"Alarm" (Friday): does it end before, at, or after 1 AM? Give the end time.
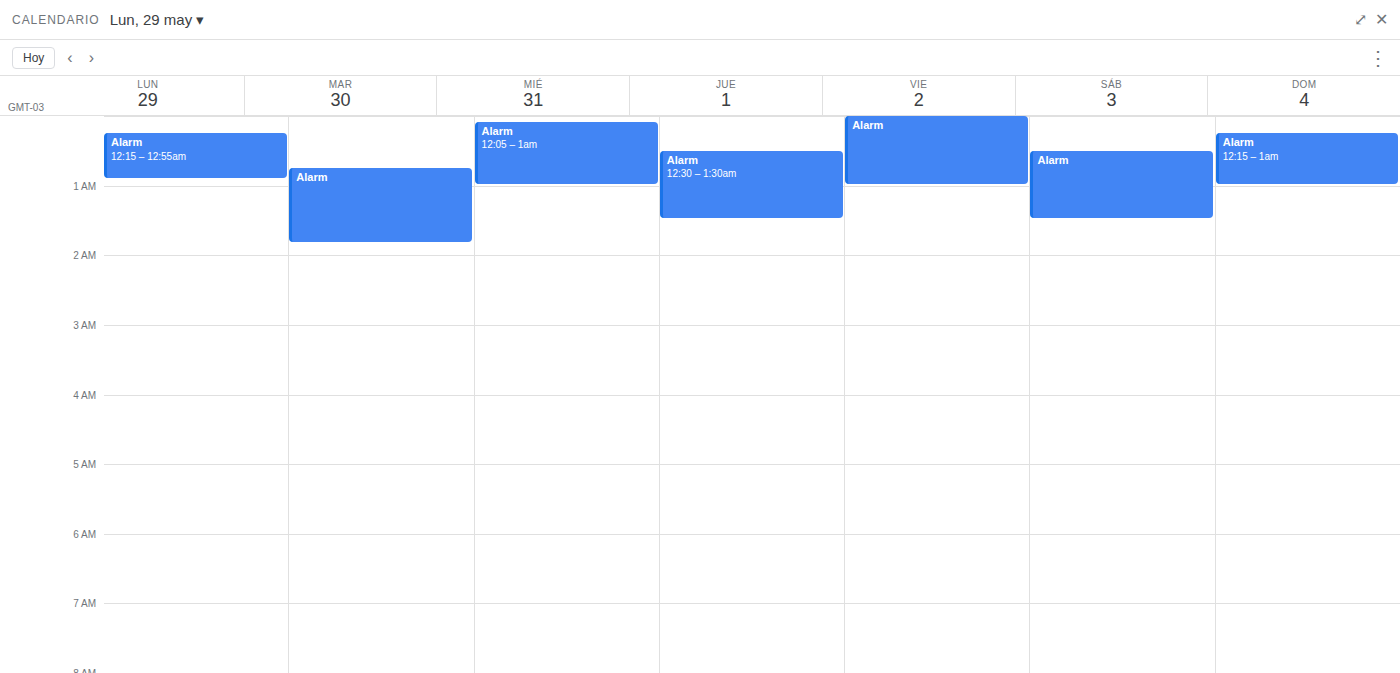
1:00 AM -- exactly at 1 AM, on the 1 AM line.